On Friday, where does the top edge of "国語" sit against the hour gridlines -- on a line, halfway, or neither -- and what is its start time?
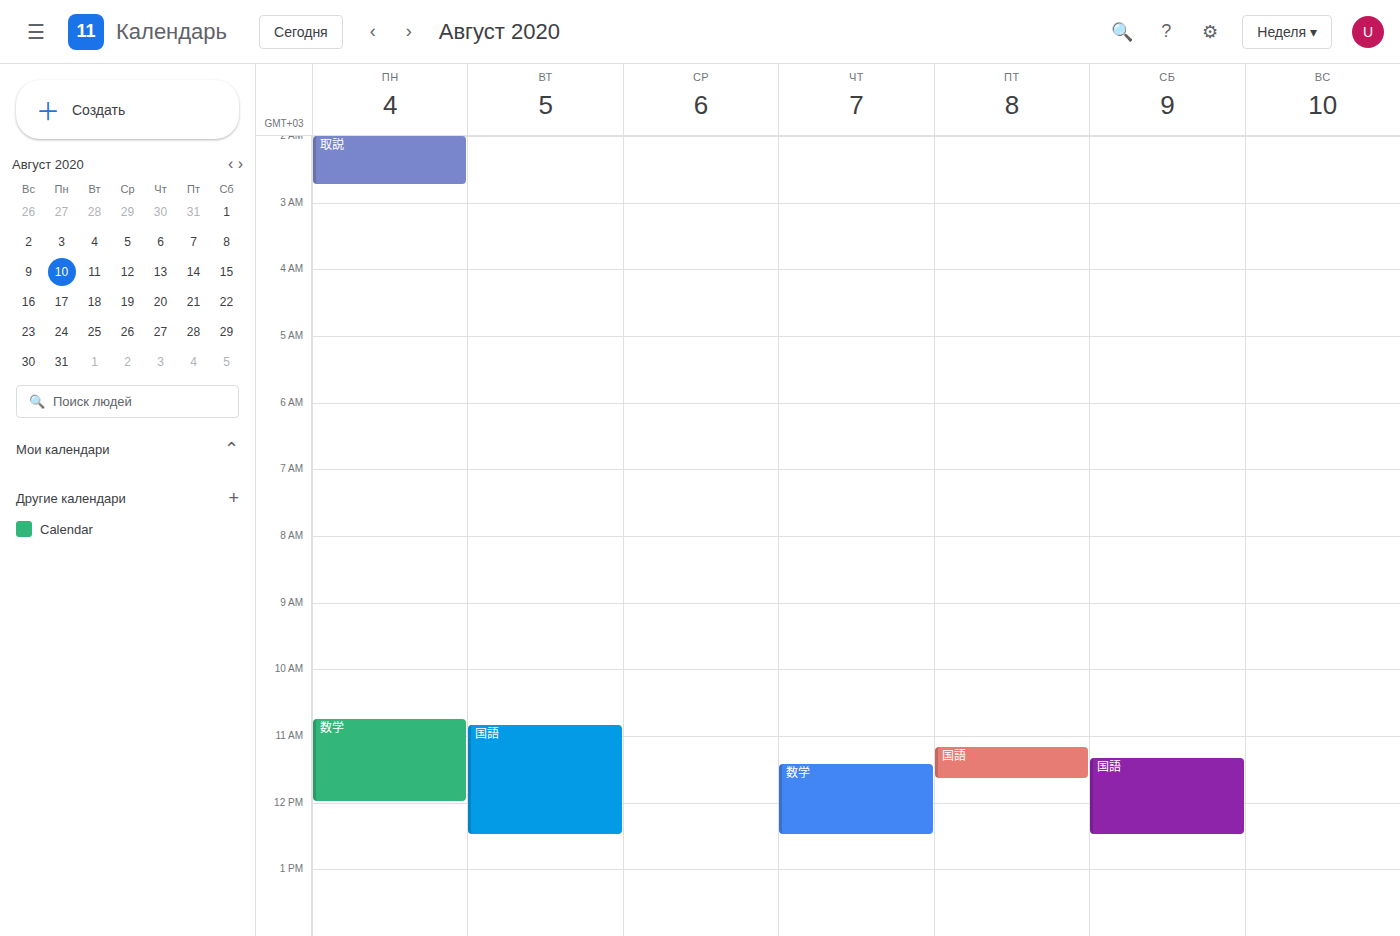
11:10 -- neither: 10 minutes below the 11:00 line and 50 minutes above the 12:00 line.